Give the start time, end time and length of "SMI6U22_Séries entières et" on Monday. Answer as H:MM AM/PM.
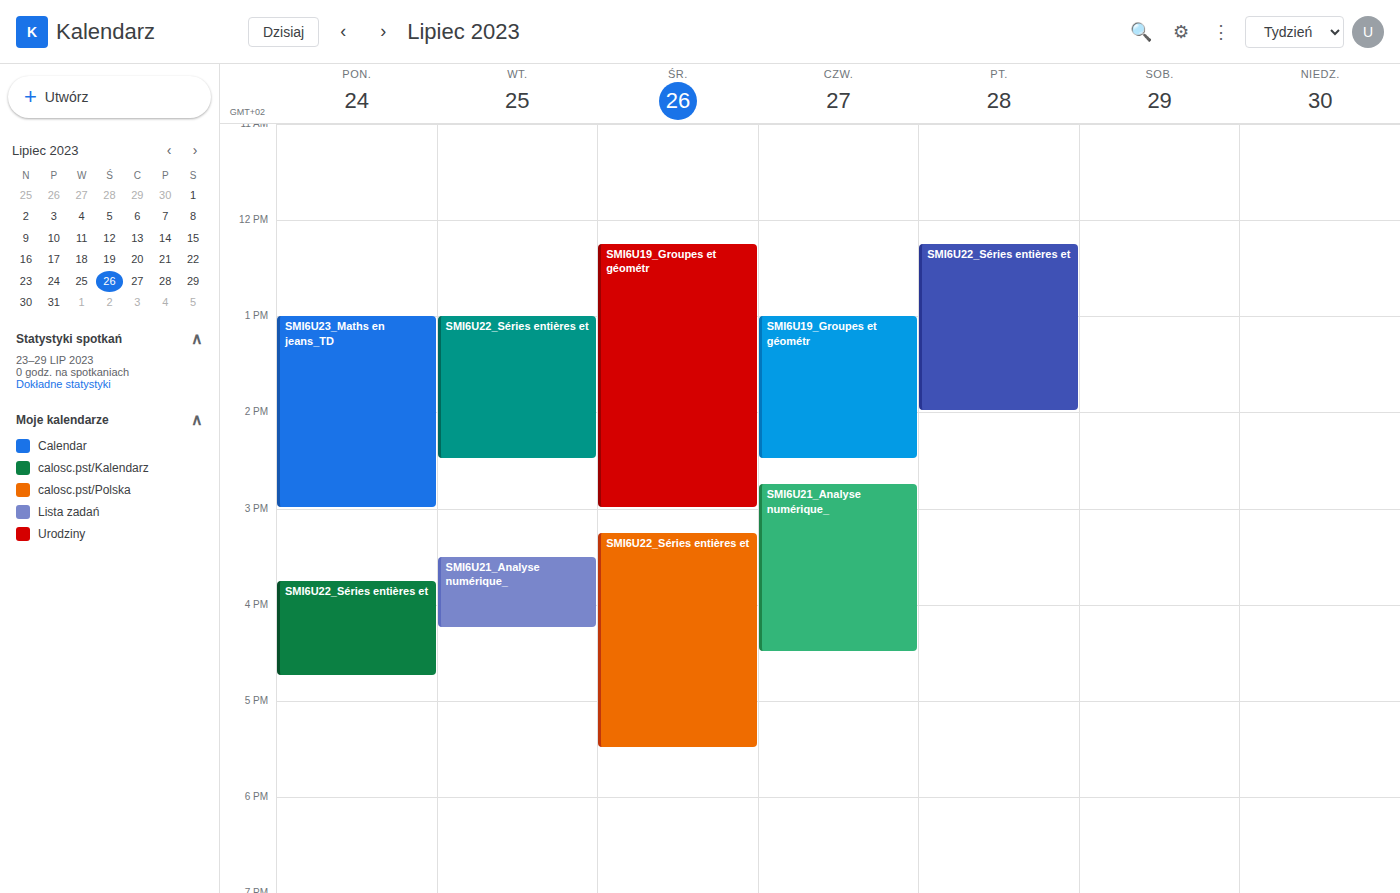
3:45 PM to 4:45 PM, 1 hour